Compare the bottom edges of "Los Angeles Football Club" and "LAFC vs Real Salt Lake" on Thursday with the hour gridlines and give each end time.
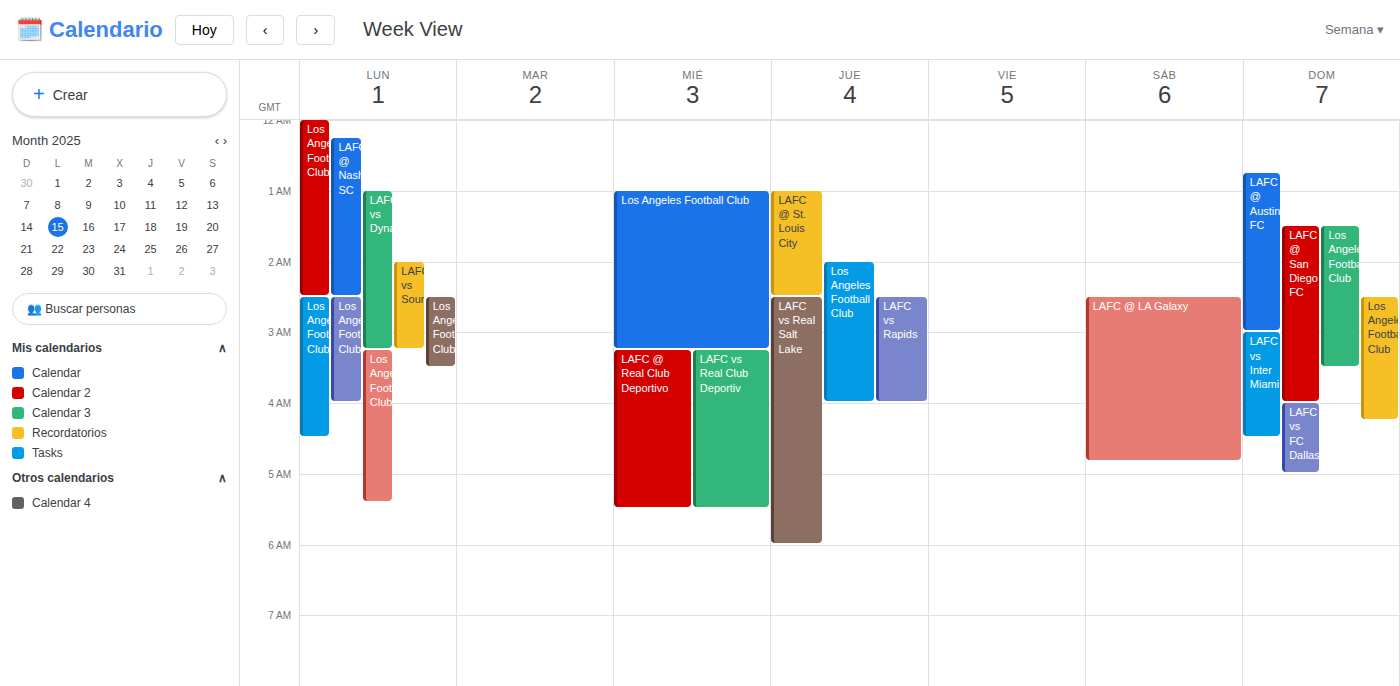
"Los Angeles Football Club": 4:00 AM, exactly on the 4 AM line. "LAFC vs Real Salt Lake": 6:00 AM, exactly on the 6 AM line.